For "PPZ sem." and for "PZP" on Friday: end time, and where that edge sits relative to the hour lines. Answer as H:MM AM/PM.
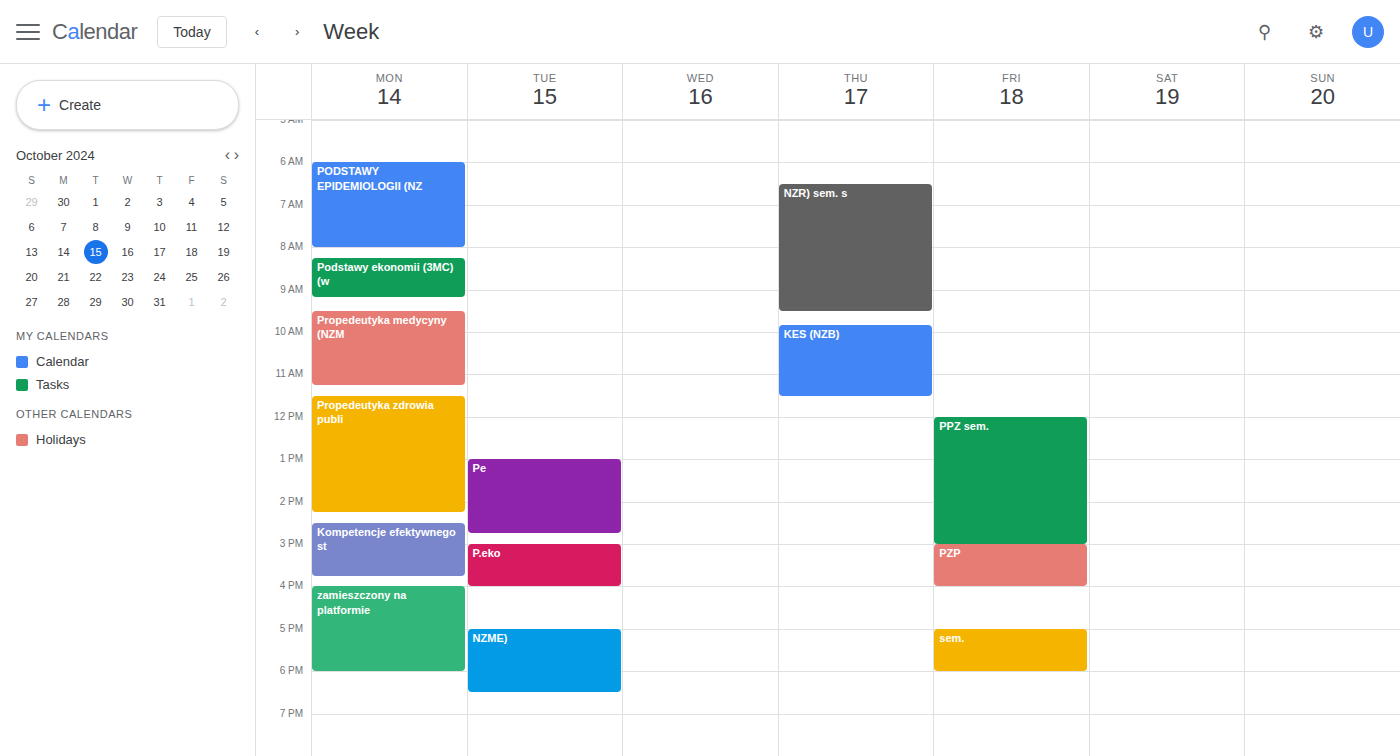
"PPZ sem.": 3:00 PM, exactly on the 3 PM line. "PZP": 4:00 PM, exactly on the 4 PM line.